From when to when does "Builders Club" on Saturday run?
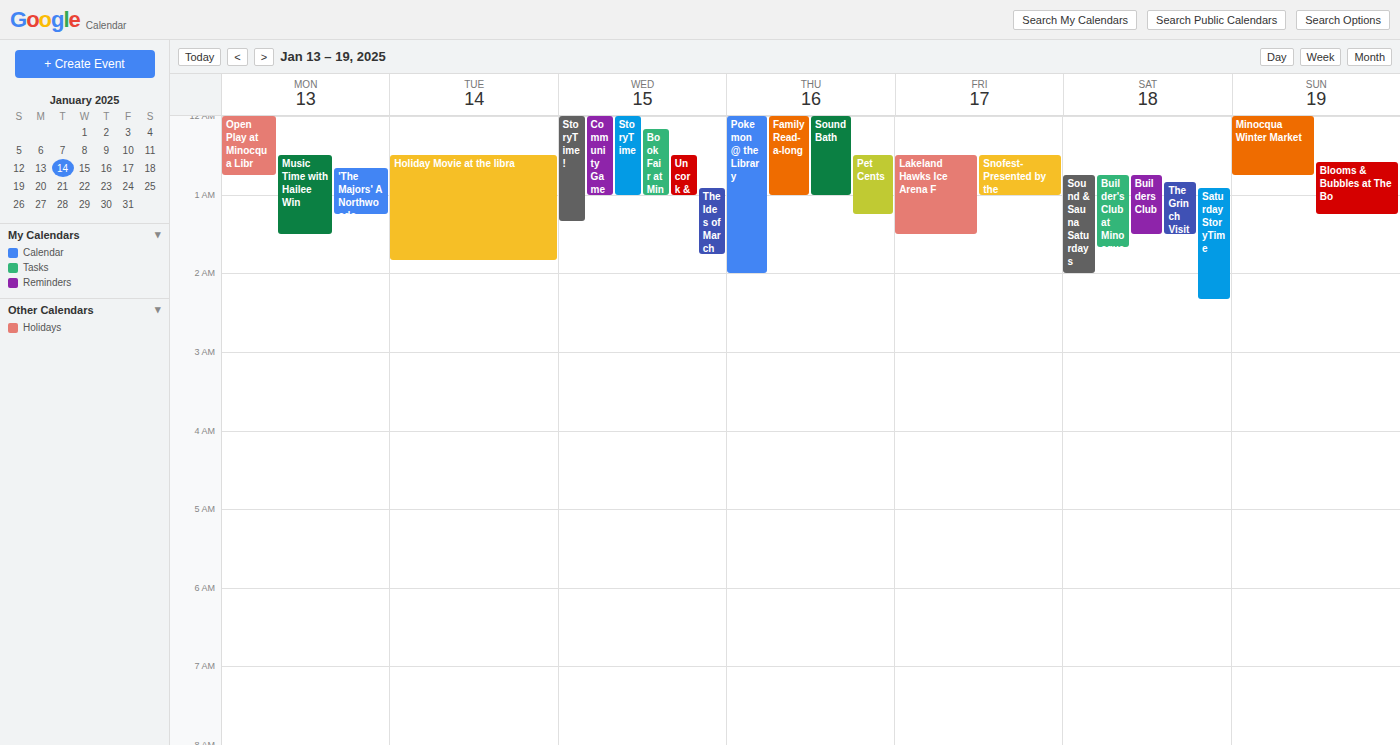
12:45 AM to 1:30 AM